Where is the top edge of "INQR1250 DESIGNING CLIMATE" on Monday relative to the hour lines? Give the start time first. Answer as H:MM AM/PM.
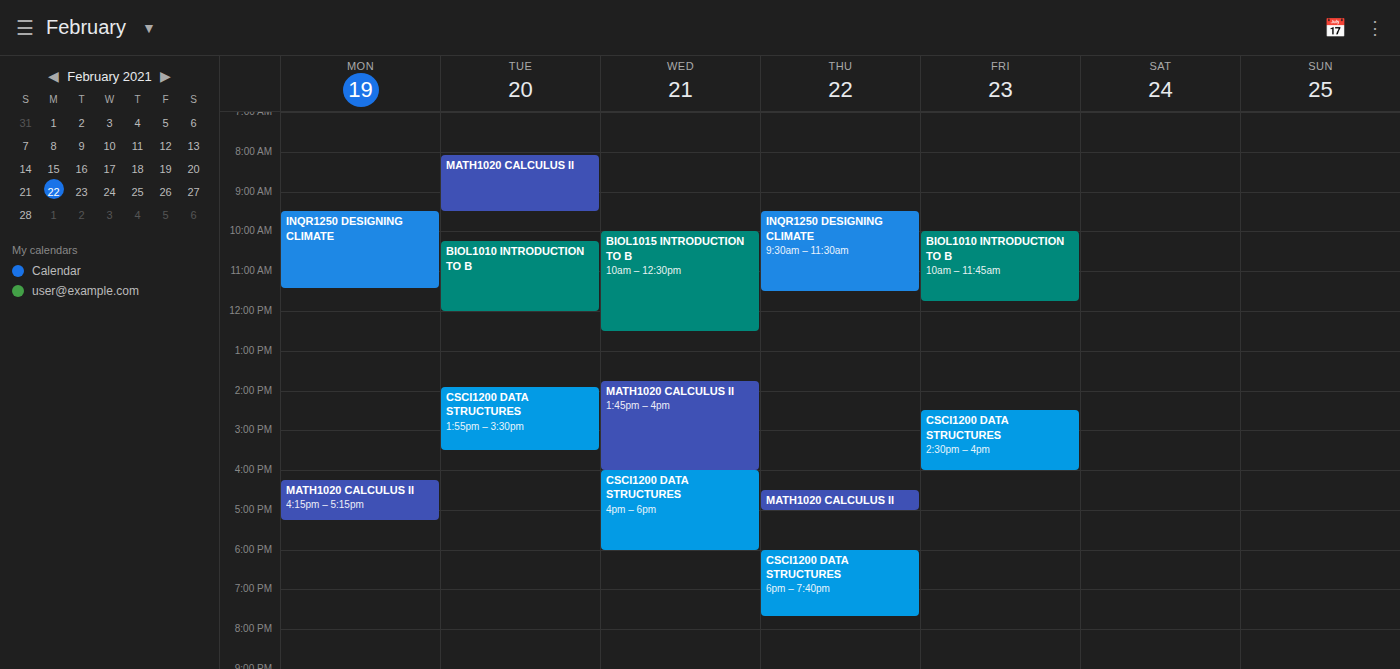
9:30 AM -- halfway between the 9 AM and 10 AM lines.